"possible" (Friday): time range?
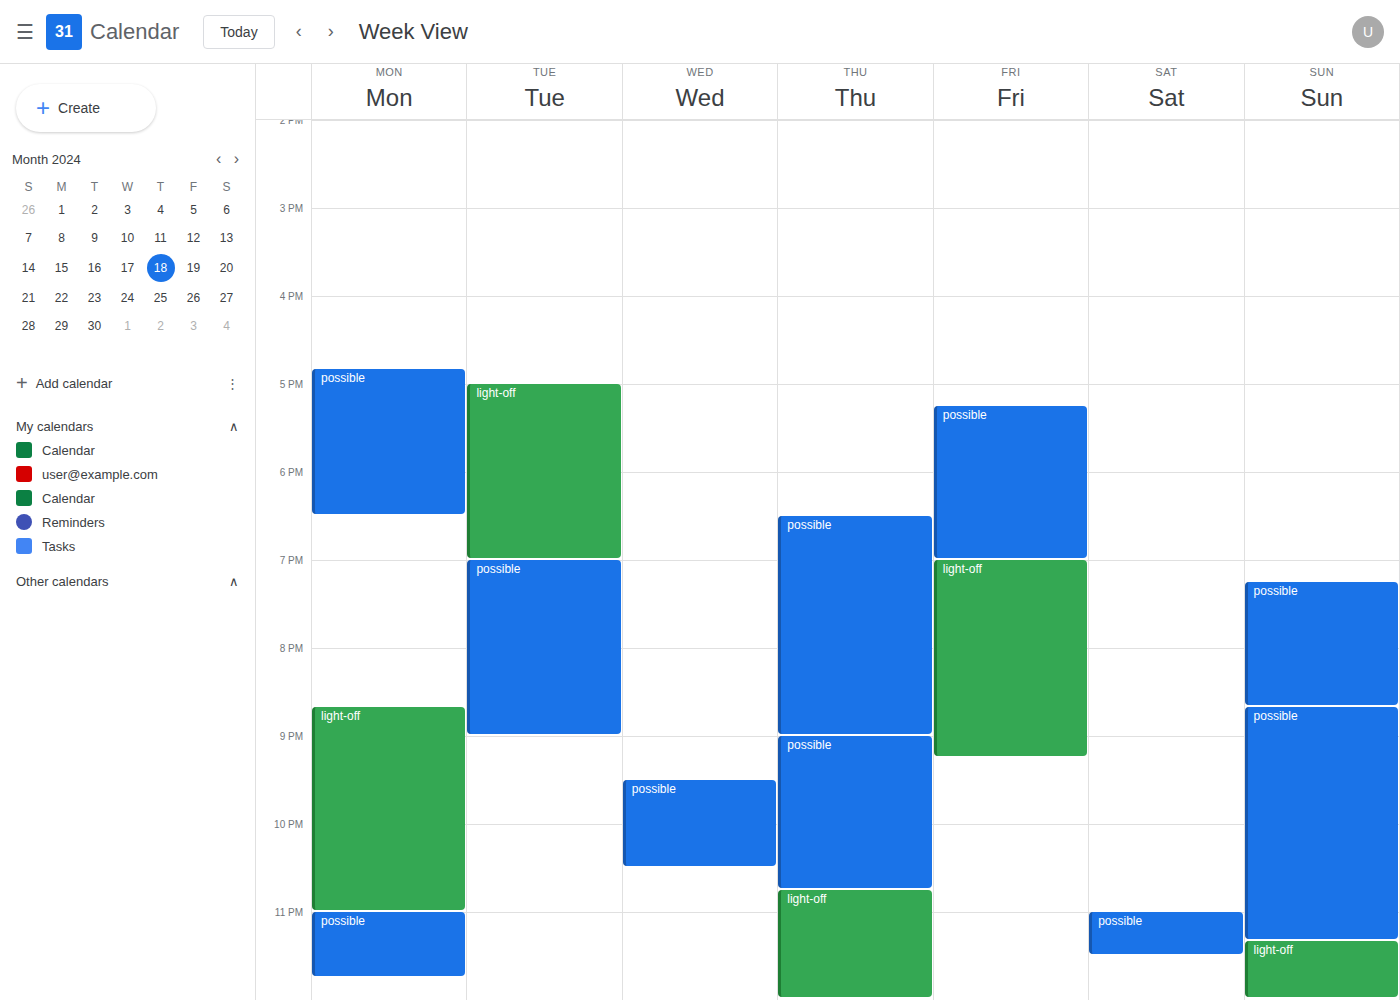
5:15 PM to 7:00 PM